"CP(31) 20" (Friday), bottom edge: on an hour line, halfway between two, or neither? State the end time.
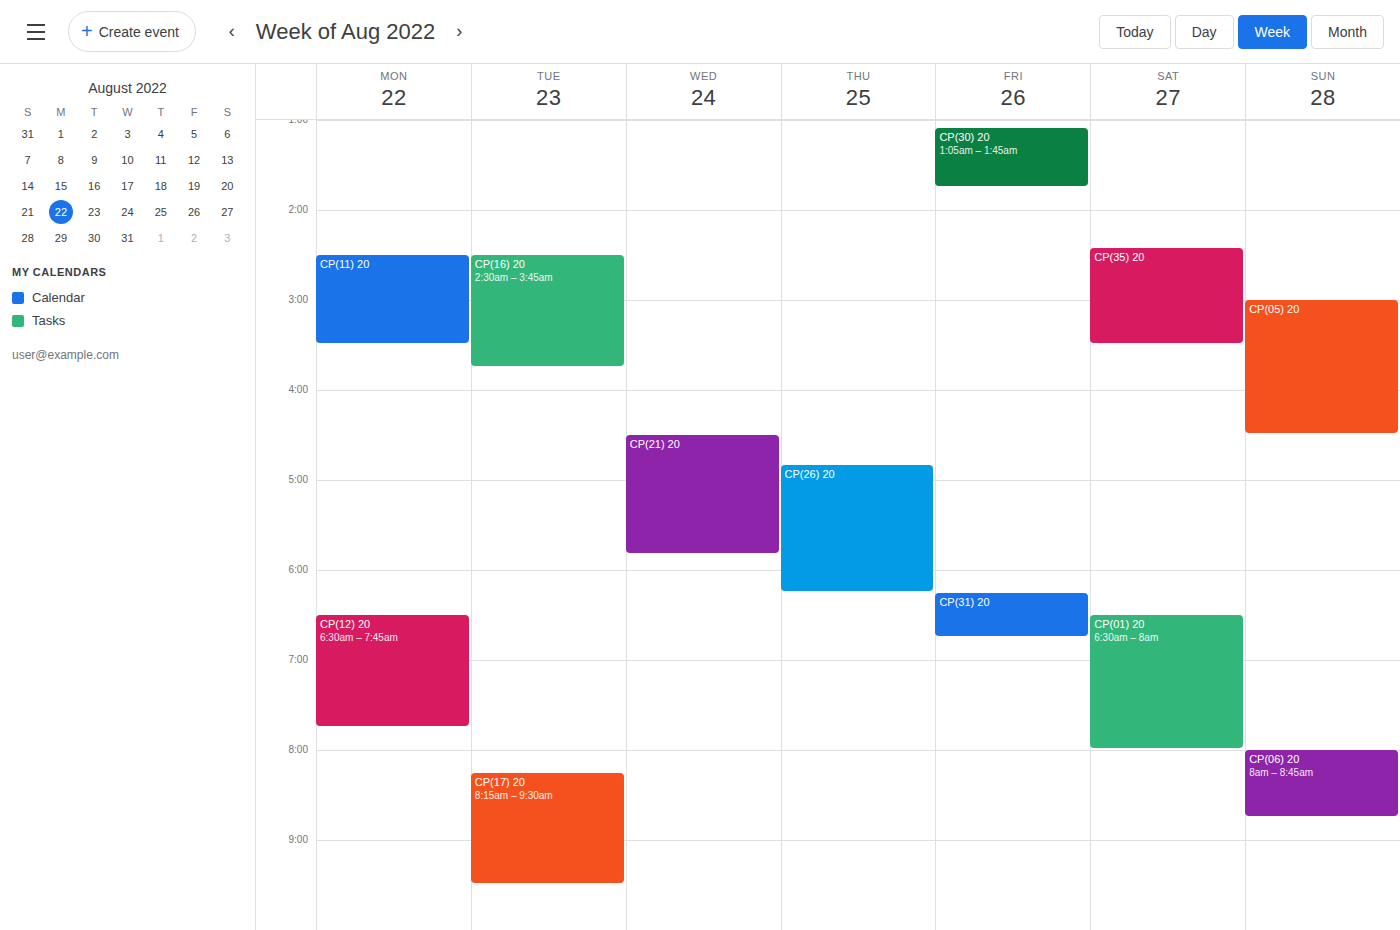
6:45 AM -- neither: three quarters of the way from the 6 AM line to the 7 AM line.